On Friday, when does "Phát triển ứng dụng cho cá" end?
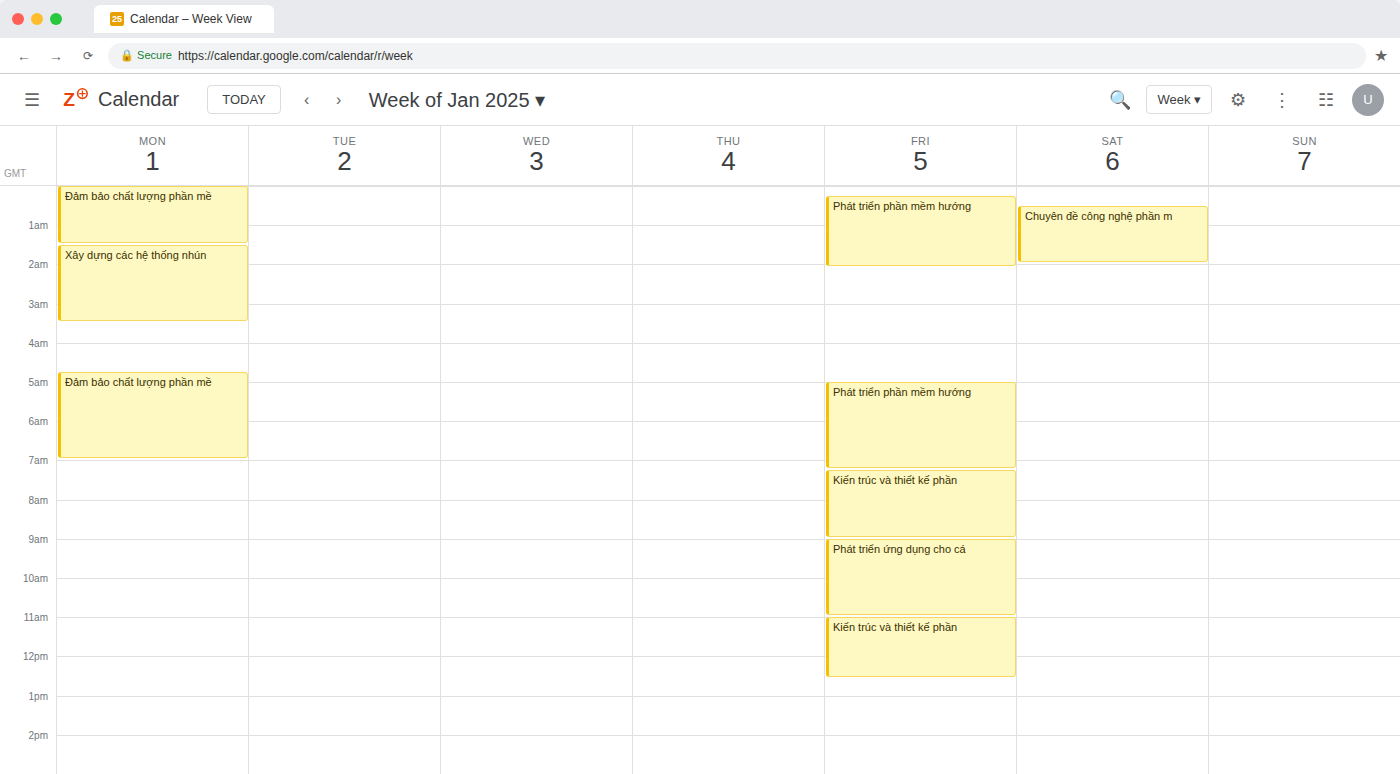
11:00 AM